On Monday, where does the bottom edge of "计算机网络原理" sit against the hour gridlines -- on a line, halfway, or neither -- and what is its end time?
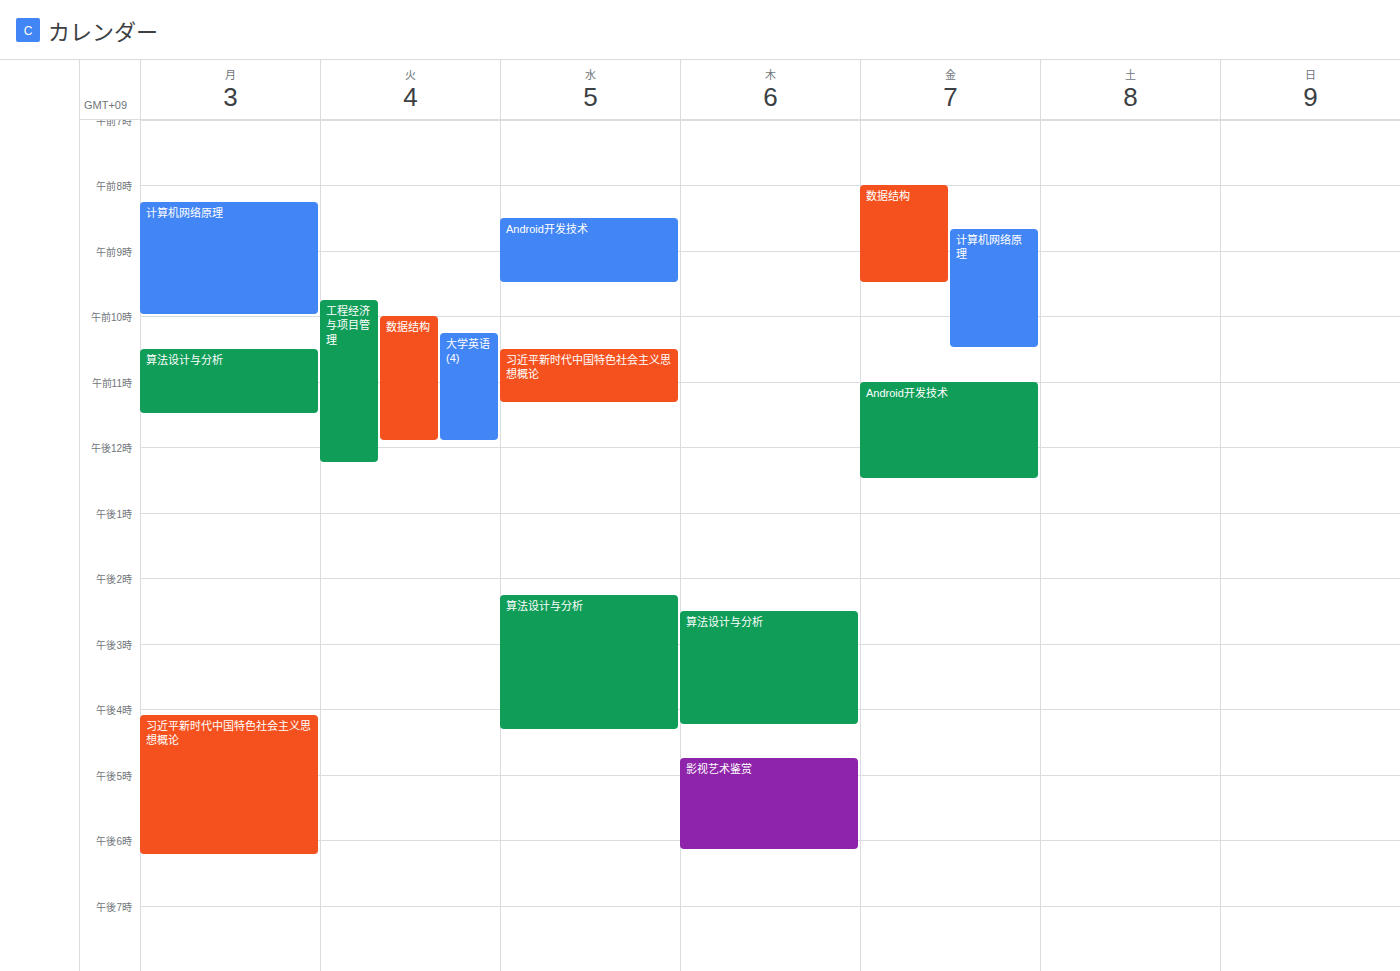
10:00 AM -- exactly on the 10 AM line.